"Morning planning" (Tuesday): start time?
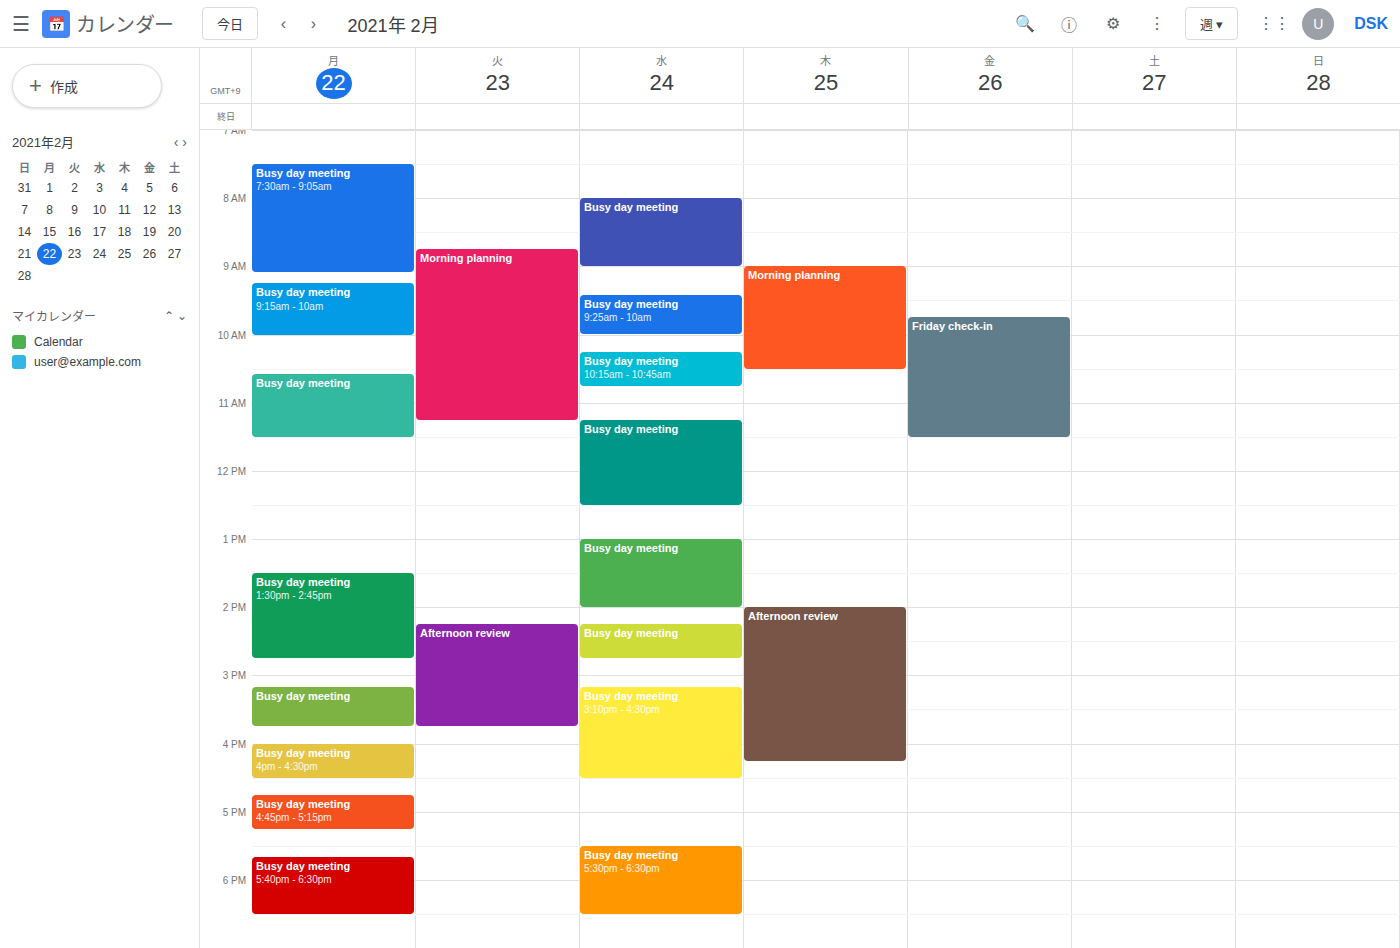
8:45 AM